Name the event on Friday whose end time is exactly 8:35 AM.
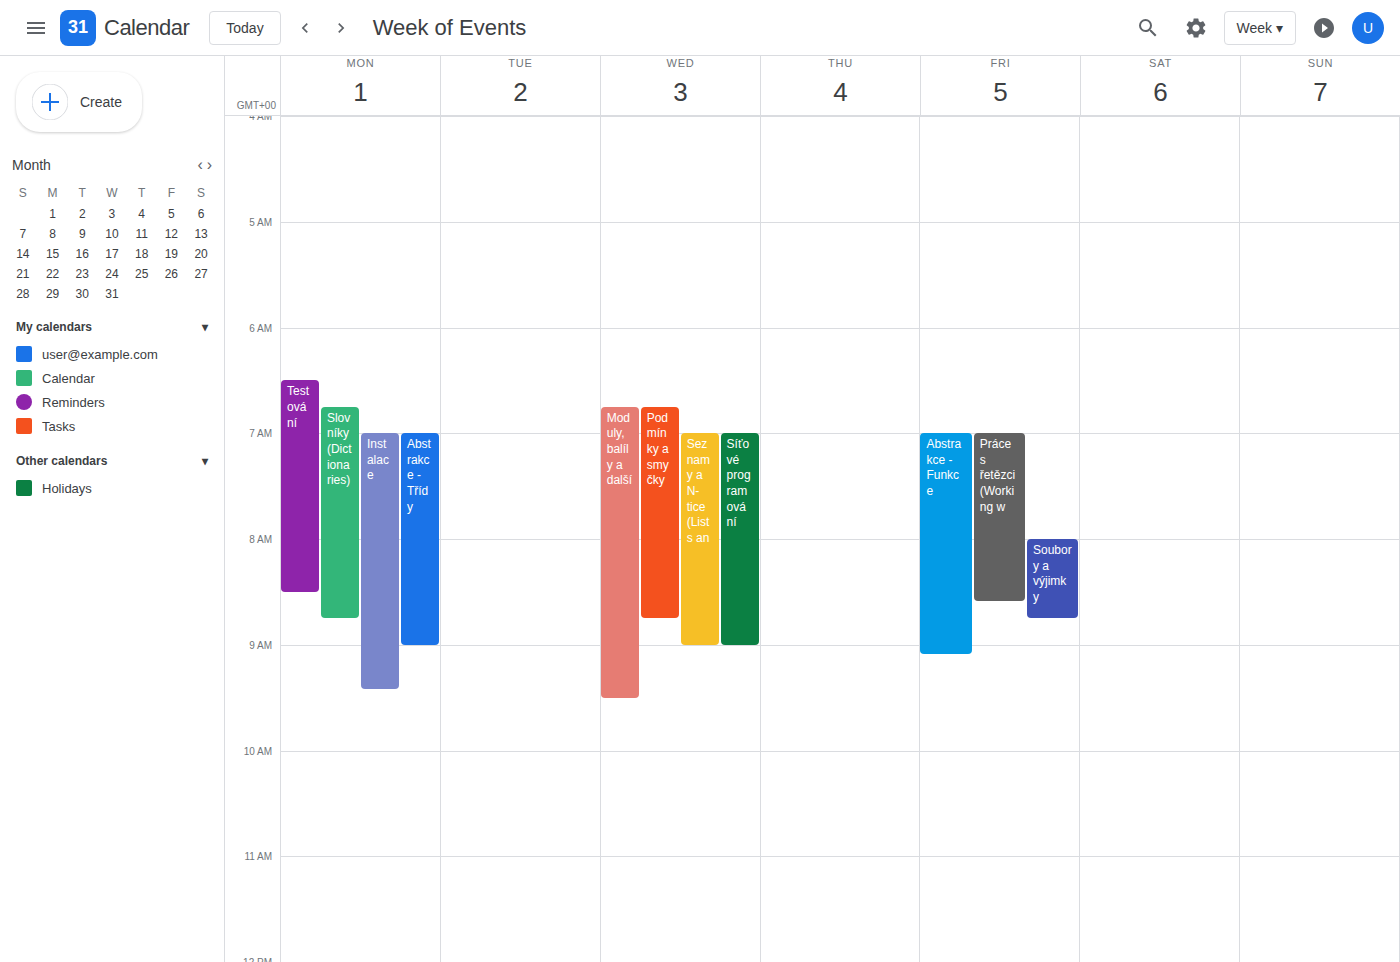
"Práce s řetězci (Working w"